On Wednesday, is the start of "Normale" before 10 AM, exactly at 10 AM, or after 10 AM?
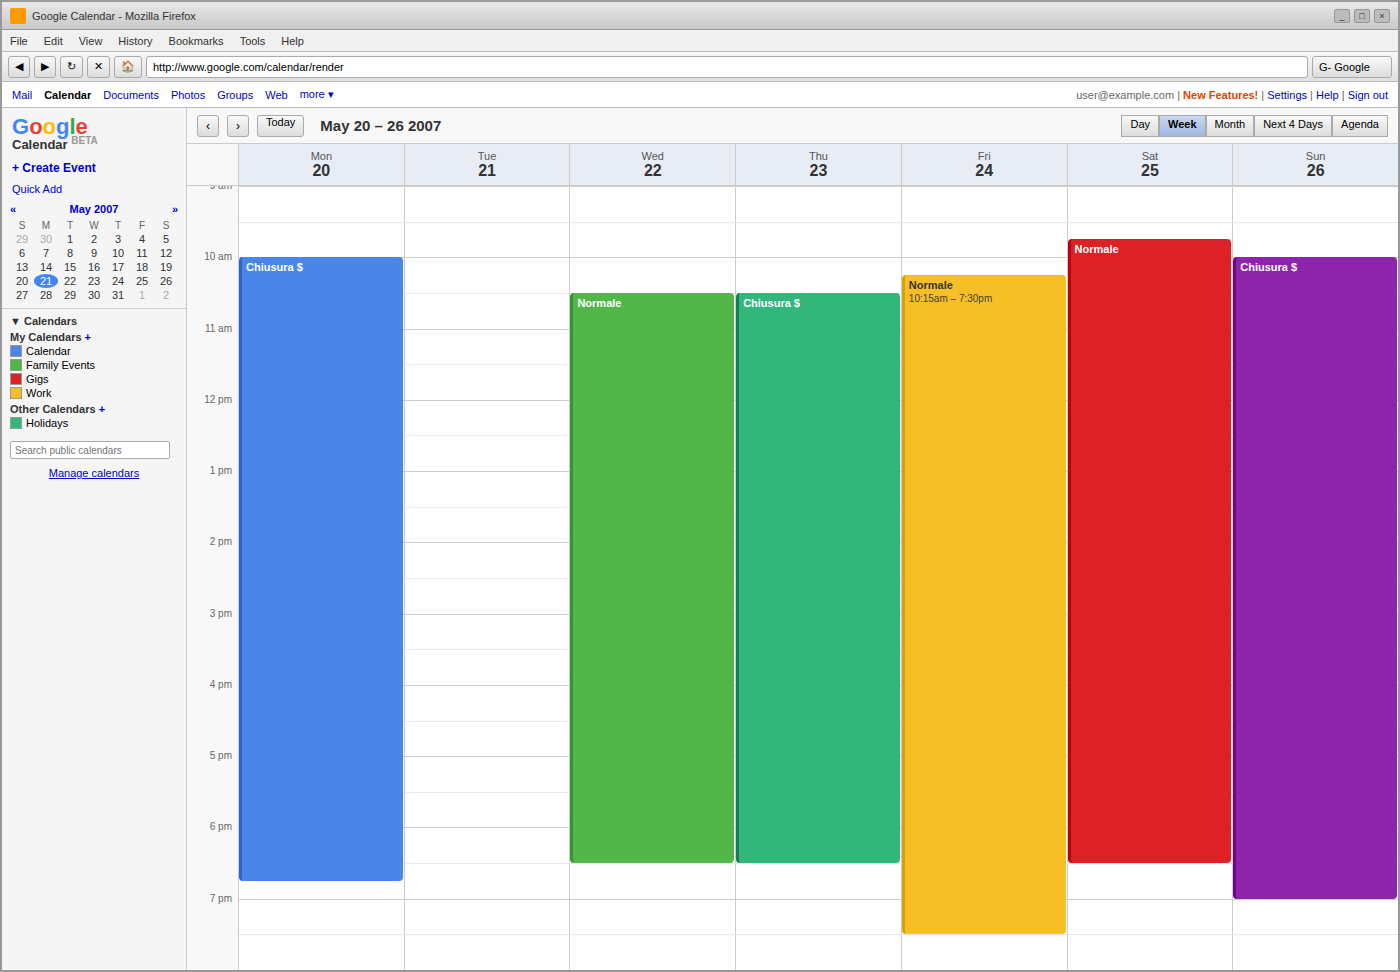
10:30 AM -- after 10 AM, 30 minutes below the 10 AM line.